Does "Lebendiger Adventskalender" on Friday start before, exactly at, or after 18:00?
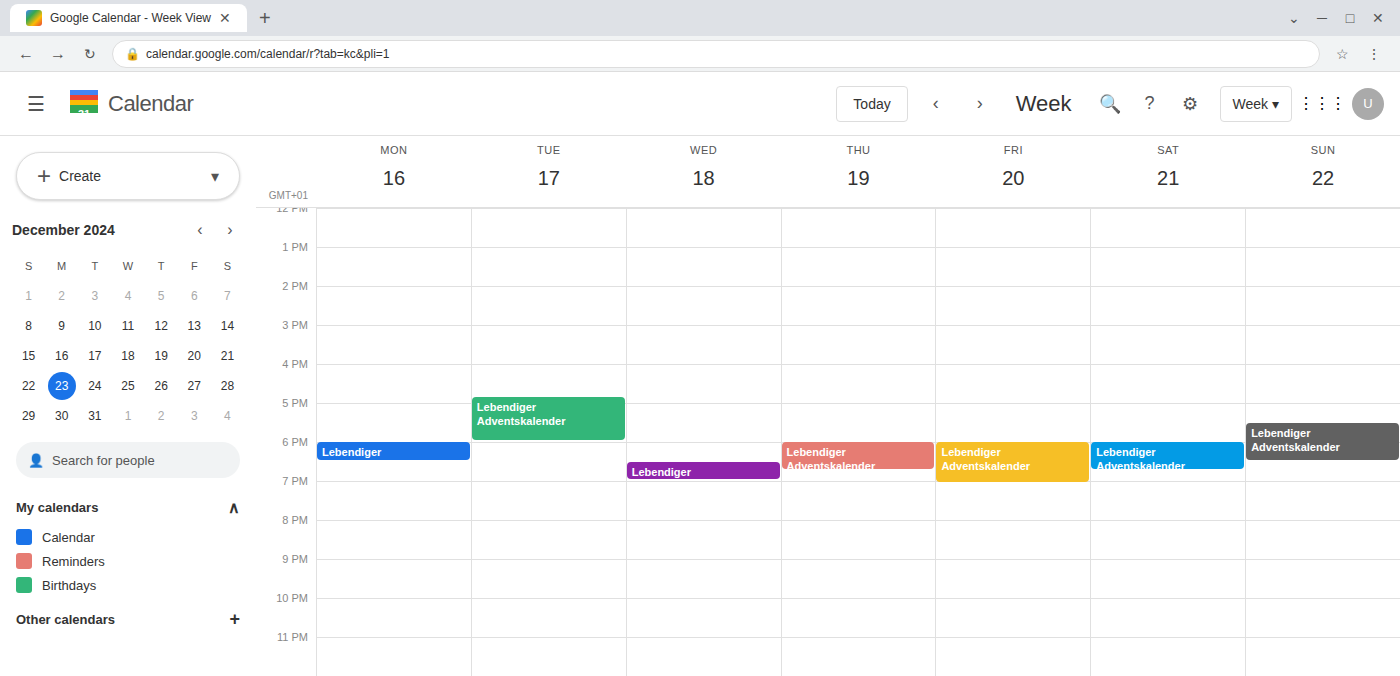
18:00 -- exactly at 18:00, on the 18:00 line.